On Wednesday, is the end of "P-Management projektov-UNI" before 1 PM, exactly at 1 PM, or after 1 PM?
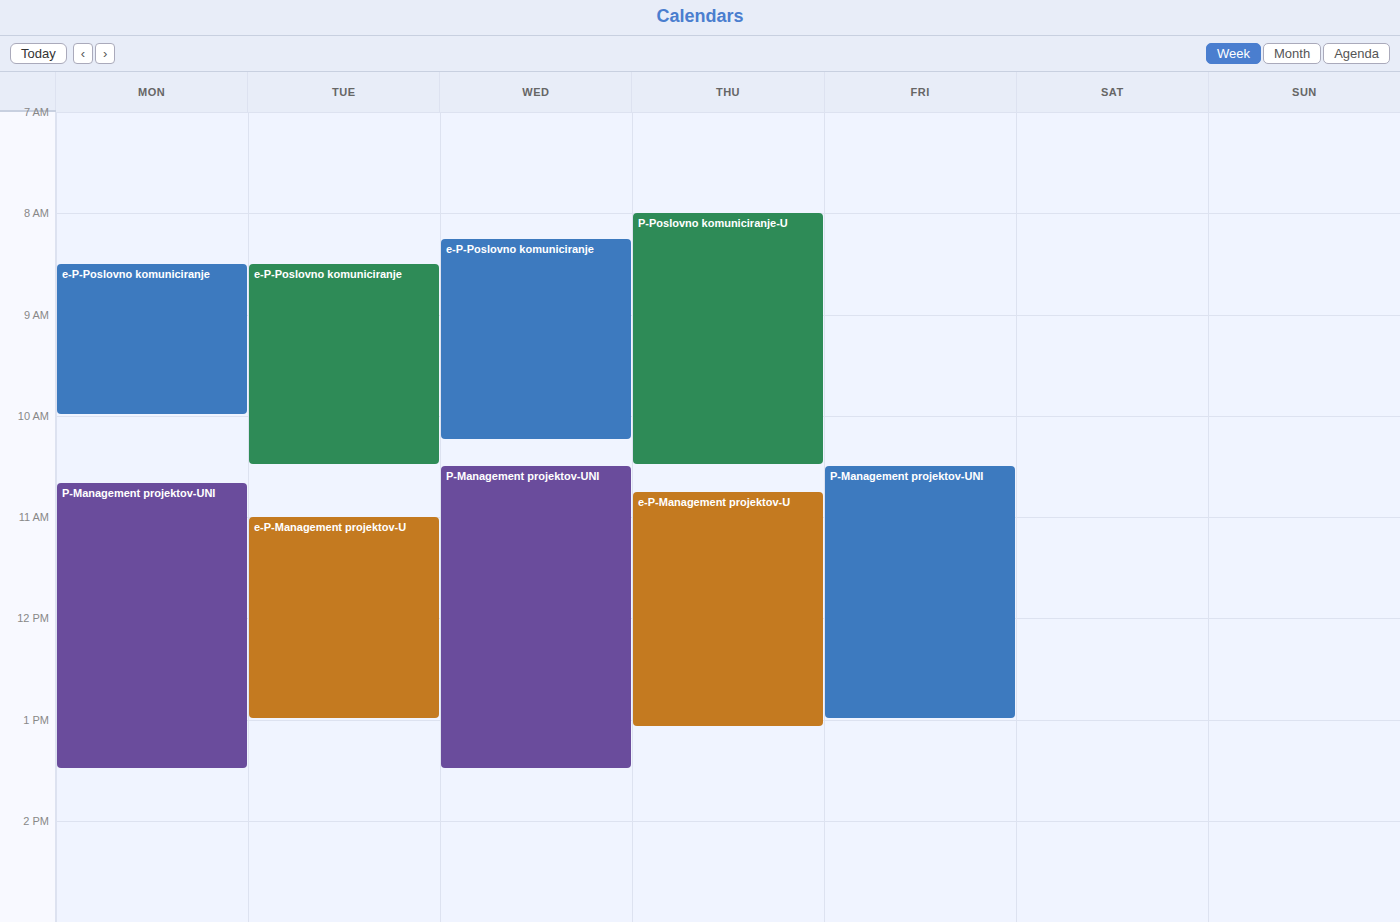
1:30 PM -- after 1 PM, 30 minutes below the 1 PM line.